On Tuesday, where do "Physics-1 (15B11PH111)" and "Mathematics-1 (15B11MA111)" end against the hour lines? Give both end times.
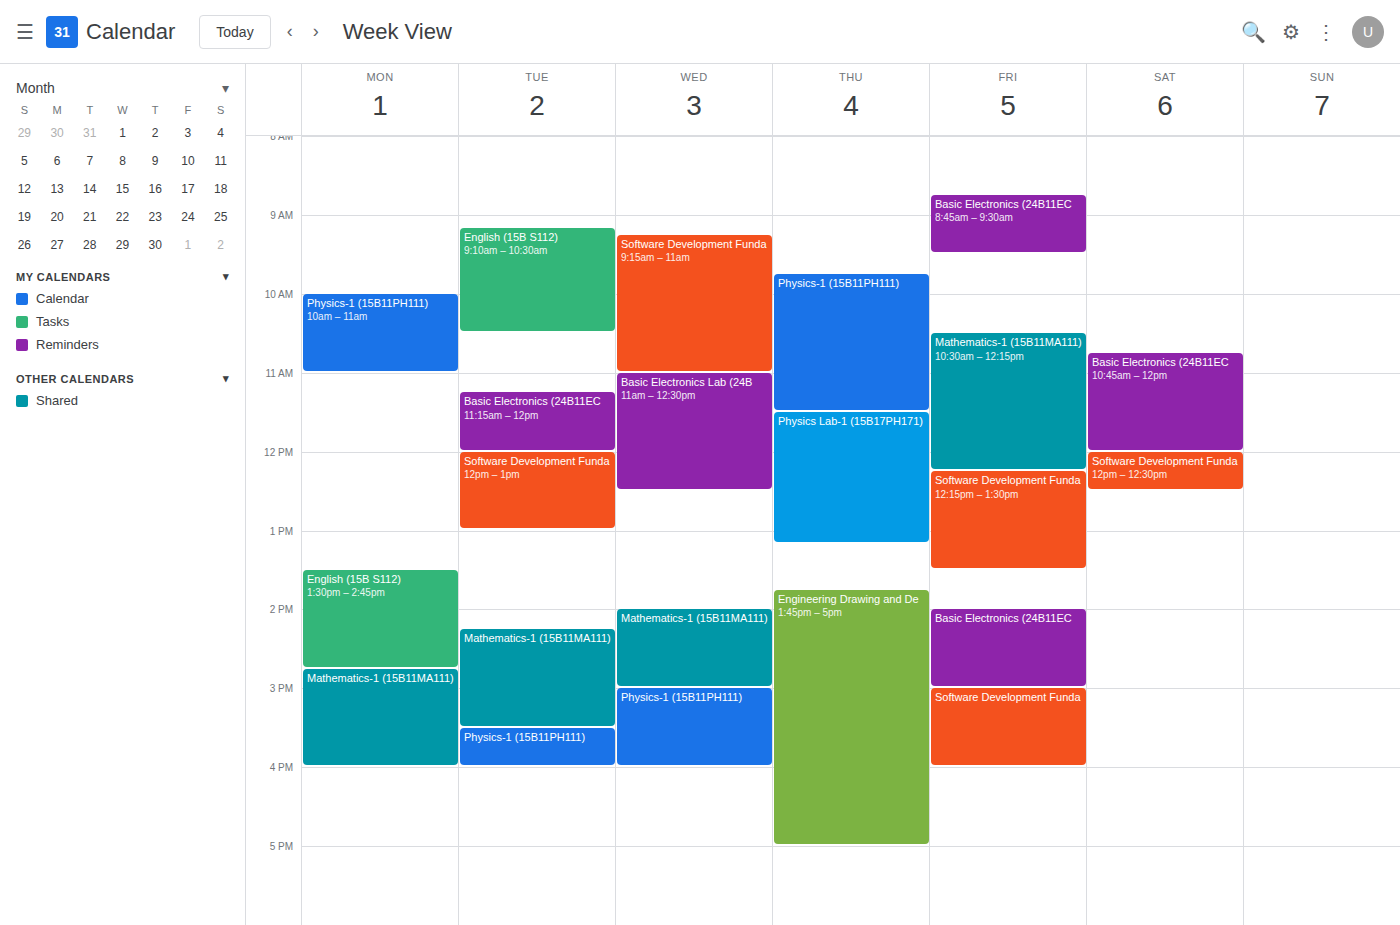
"Physics-1 (15B11PH111)": 4:00 PM, exactly on the 4 PM line. "Mathematics-1 (15B11MA111)": 3:30 PM, halfway between the 3 PM and 4 PM lines.